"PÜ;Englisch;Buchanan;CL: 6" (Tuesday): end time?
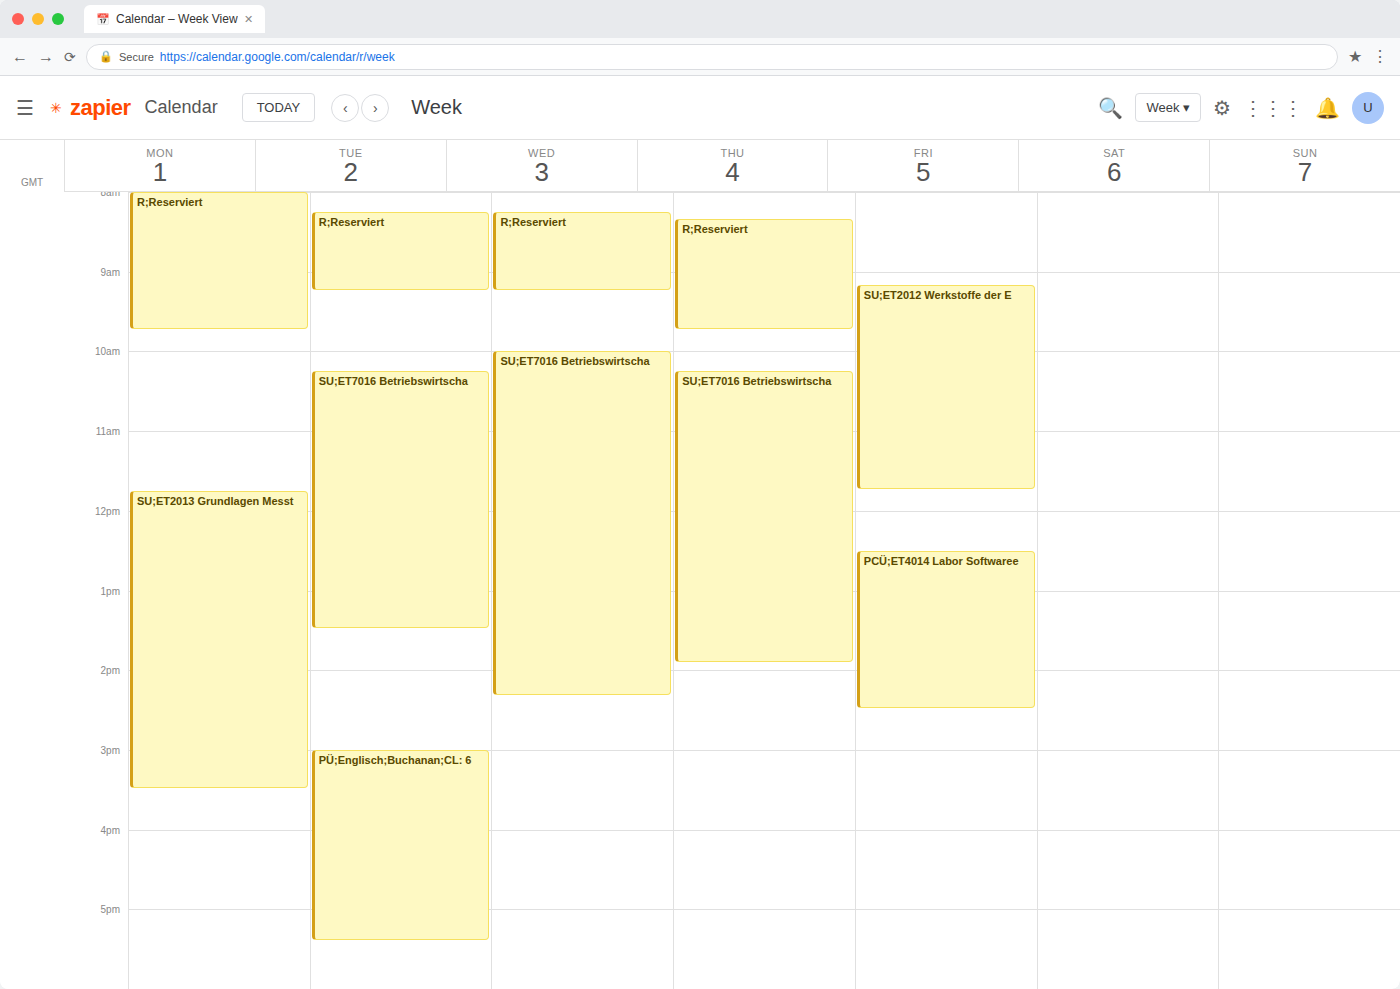
5:25 PM